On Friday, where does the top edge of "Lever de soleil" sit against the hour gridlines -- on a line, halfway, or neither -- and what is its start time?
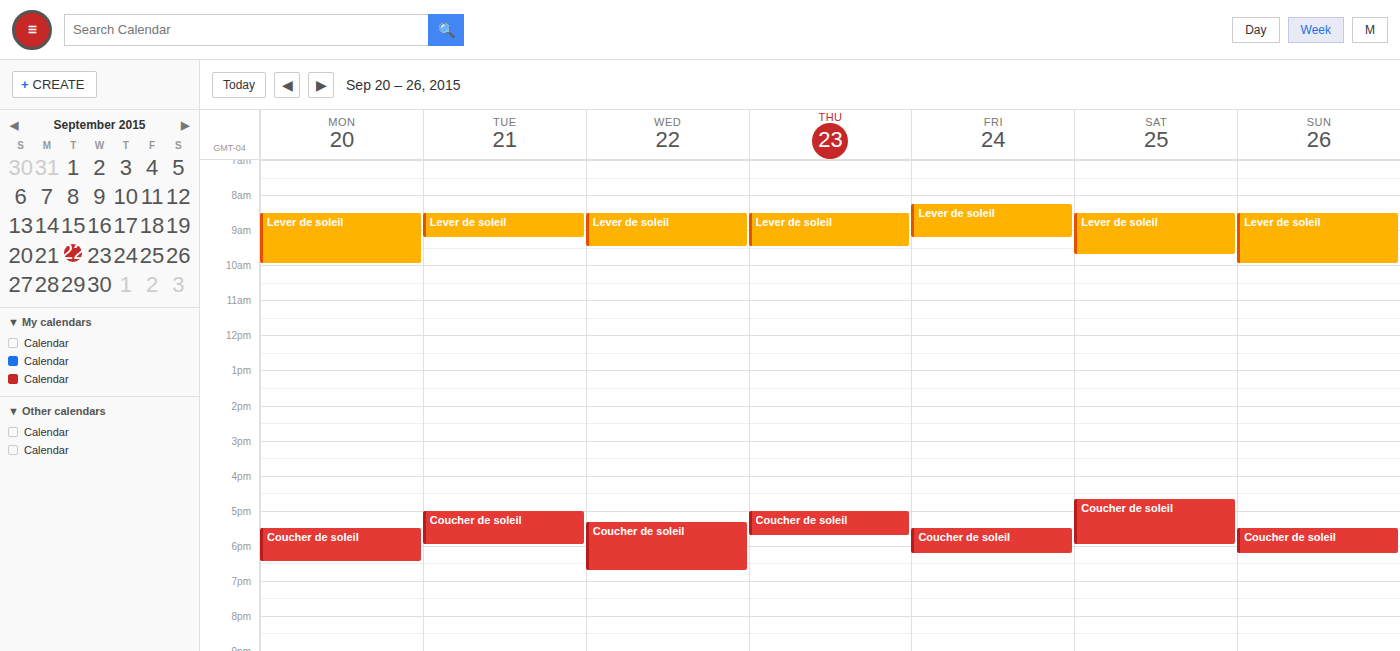
08:15 -- neither: a quarter of the way from the 08:00 line to the 09:00 line.